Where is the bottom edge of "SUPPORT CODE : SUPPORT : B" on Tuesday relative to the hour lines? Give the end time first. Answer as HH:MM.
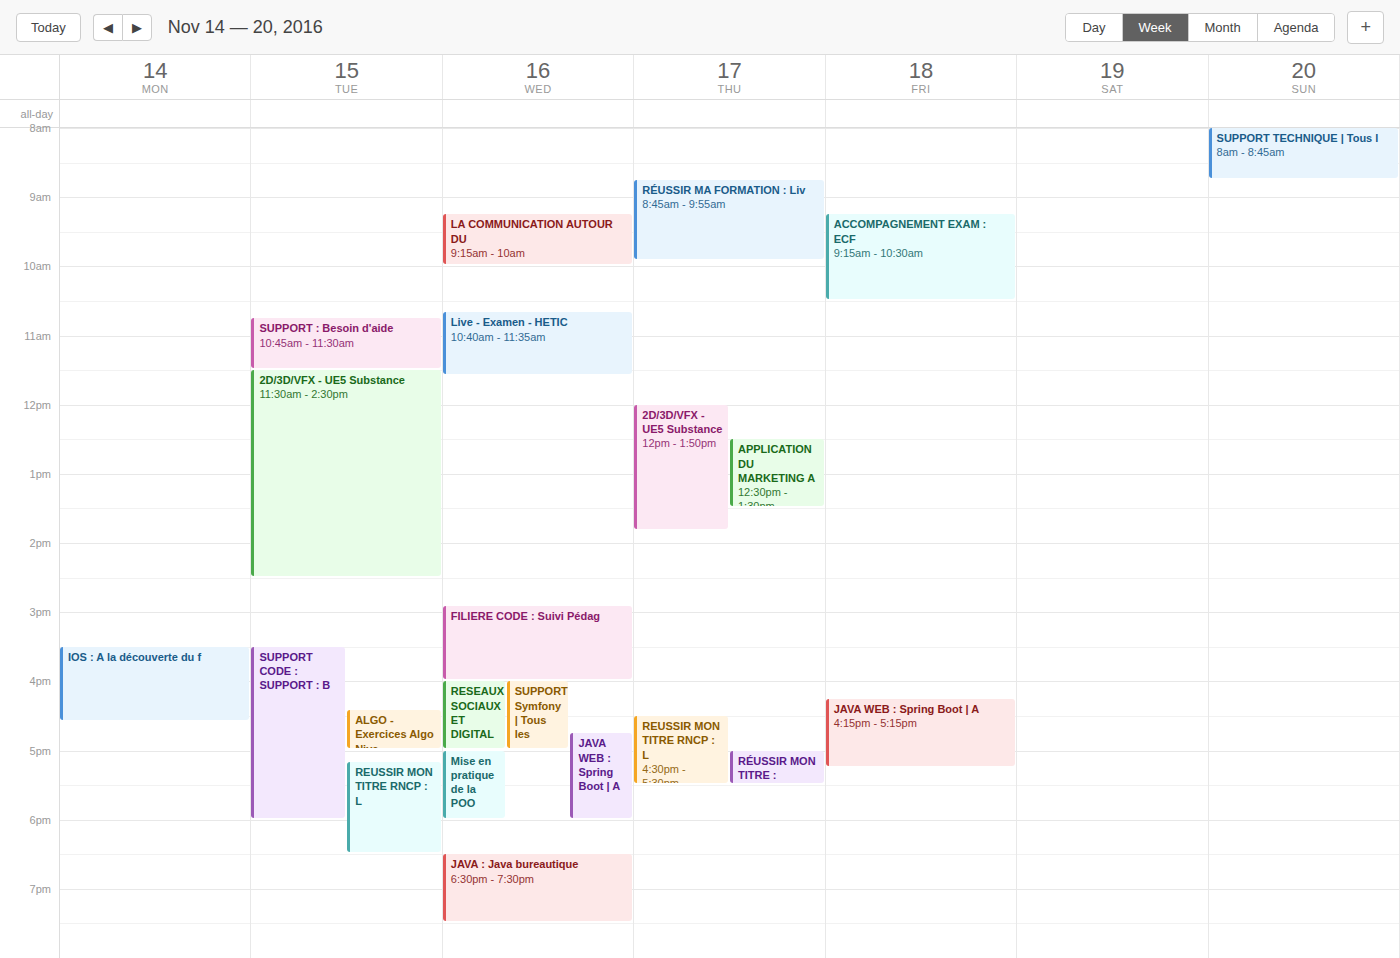
18:00 -- exactly on the 18:00 line.